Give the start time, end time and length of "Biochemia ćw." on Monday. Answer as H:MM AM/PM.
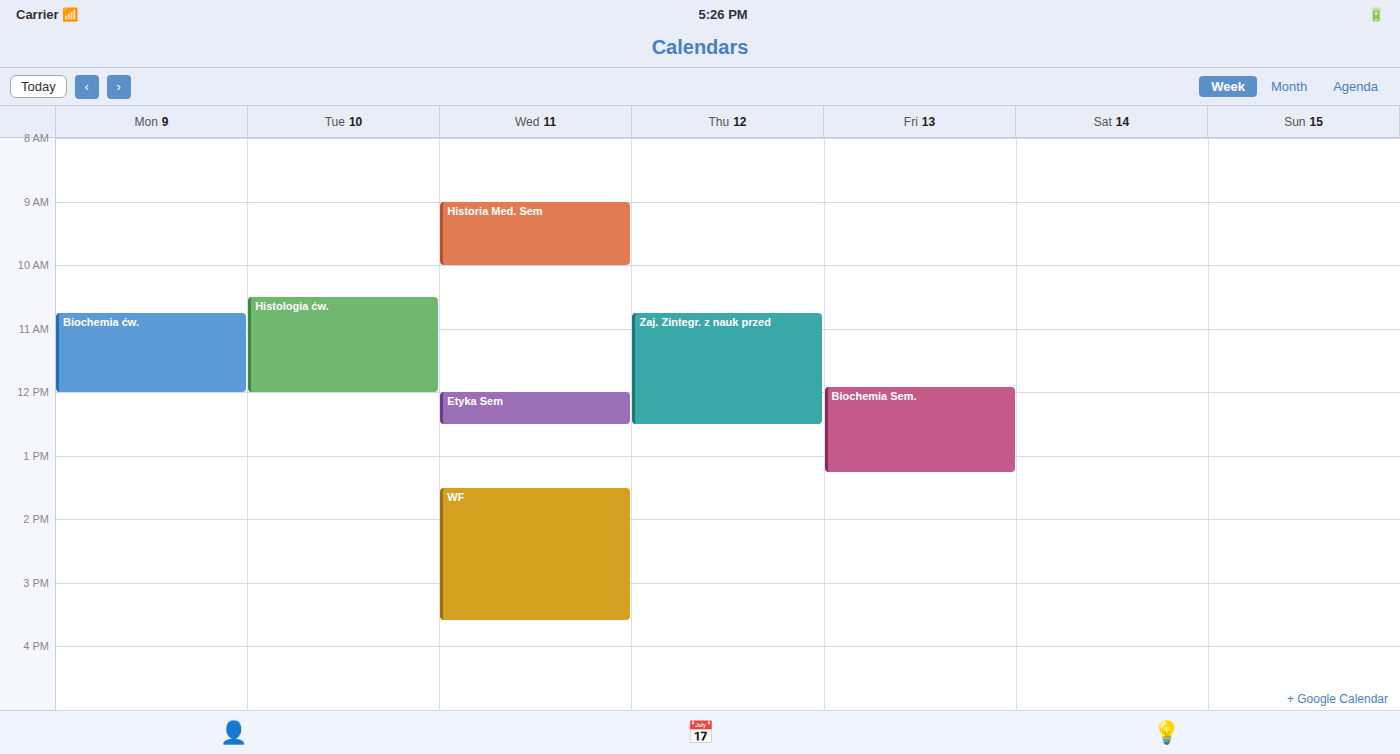
10:45 AM to 12:00 PM, 1 hour 15 minutes